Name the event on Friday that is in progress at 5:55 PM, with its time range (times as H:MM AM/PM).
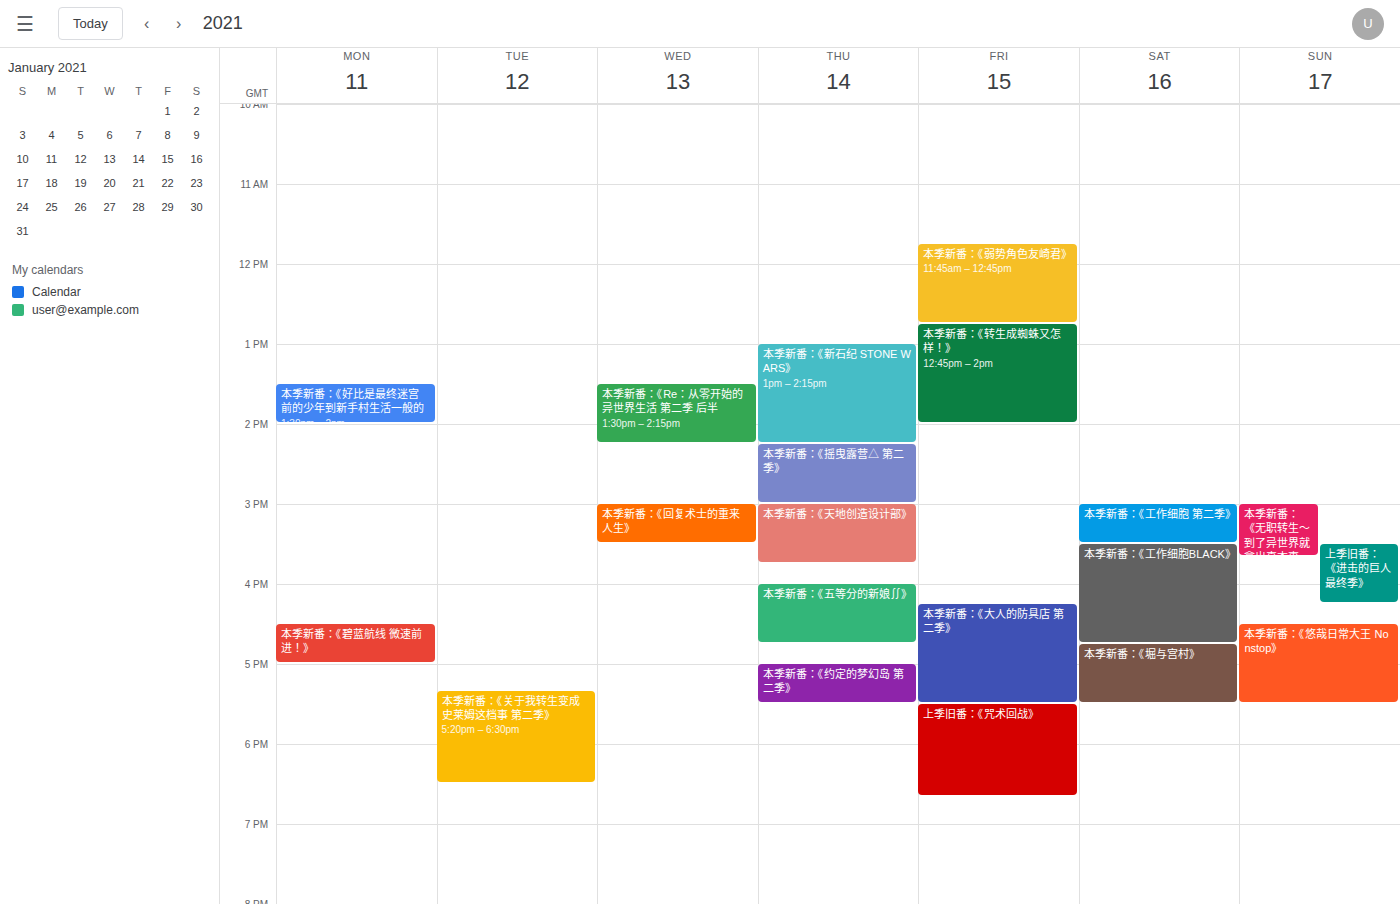
"上季旧番：《咒术回战》", 5:30 PM to 6:40 PM